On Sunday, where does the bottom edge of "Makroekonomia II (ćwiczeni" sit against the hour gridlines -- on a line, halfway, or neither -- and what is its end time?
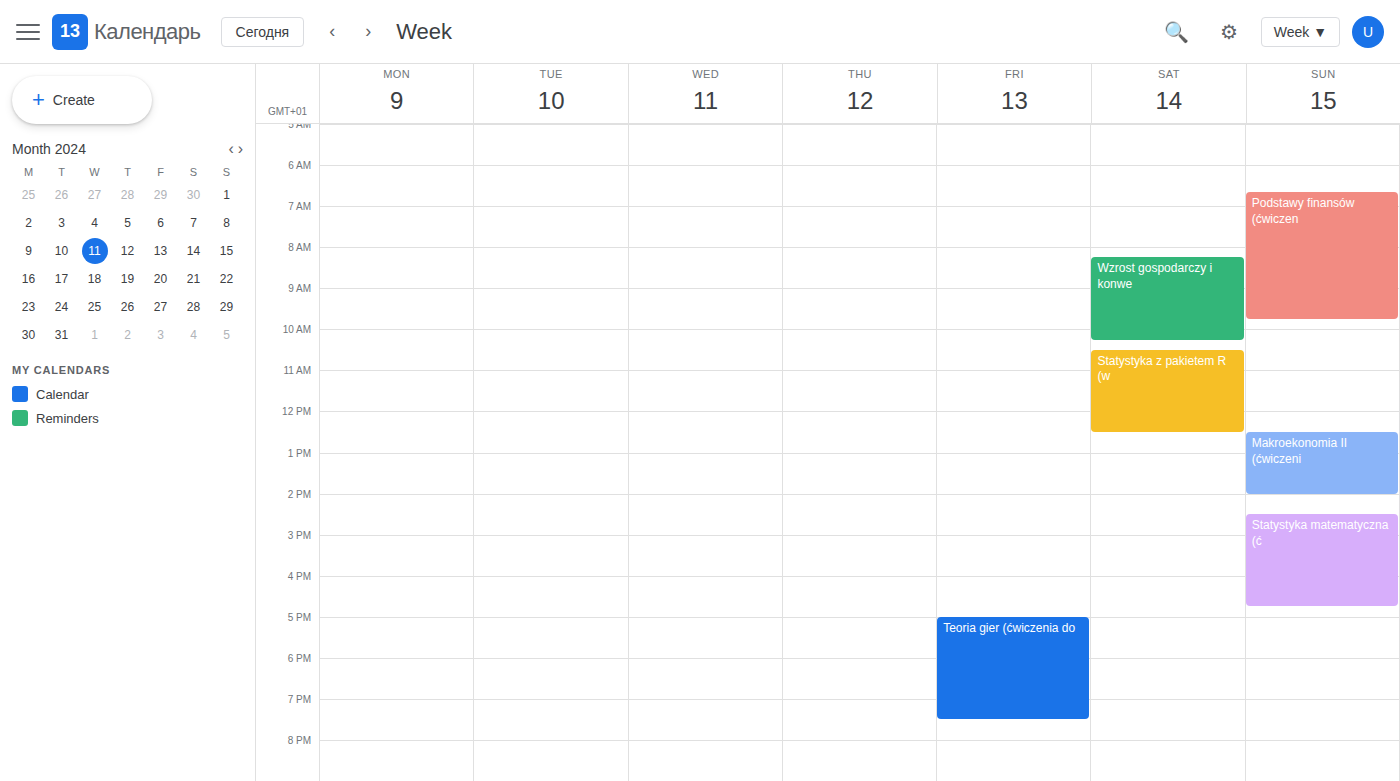
2:00 PM -- exactly on the 2 PM line.